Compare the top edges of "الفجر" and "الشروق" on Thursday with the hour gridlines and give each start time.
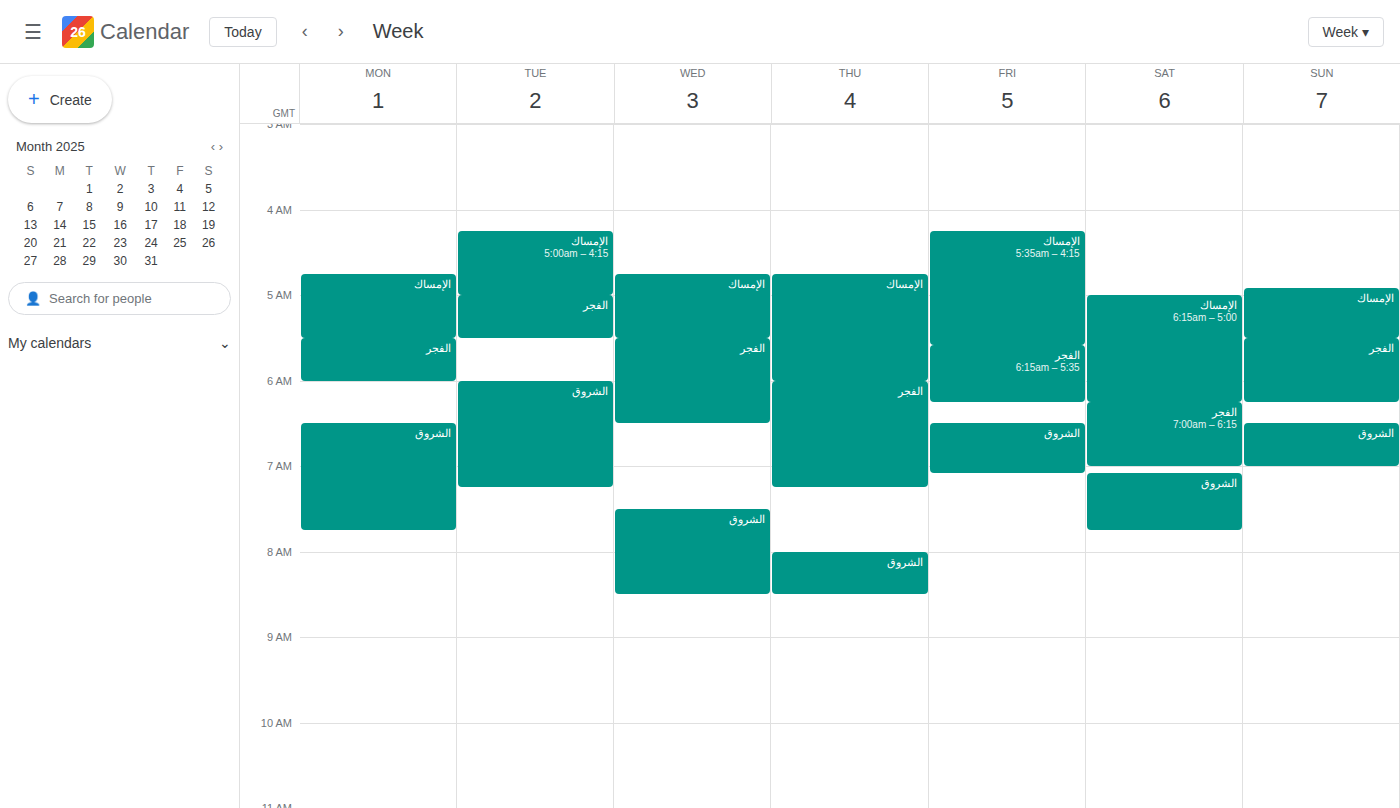
"الفجر": 6:00 AM, exactly on the 6 AM line. "الشروق": 8:00 AM, exactly on the 8 AM line.